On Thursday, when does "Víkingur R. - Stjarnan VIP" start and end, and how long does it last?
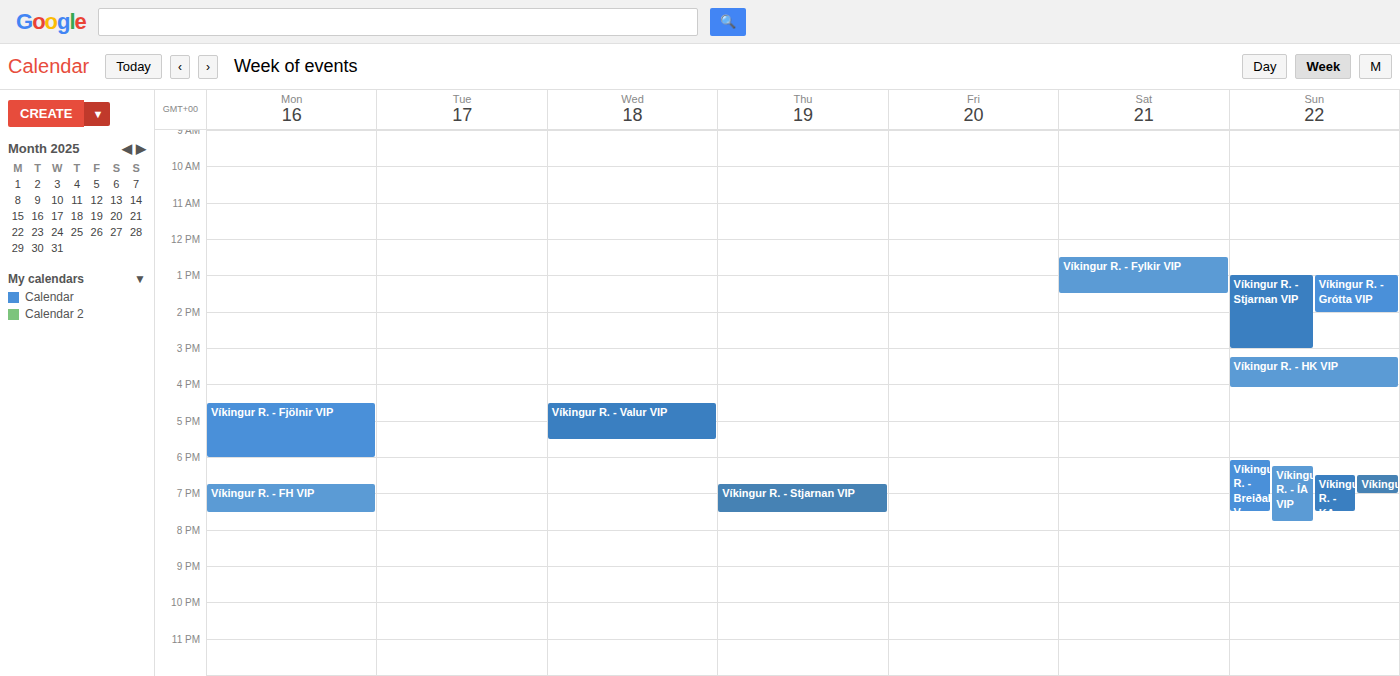
6:45 PM to 7:30 PM, 45 minutes